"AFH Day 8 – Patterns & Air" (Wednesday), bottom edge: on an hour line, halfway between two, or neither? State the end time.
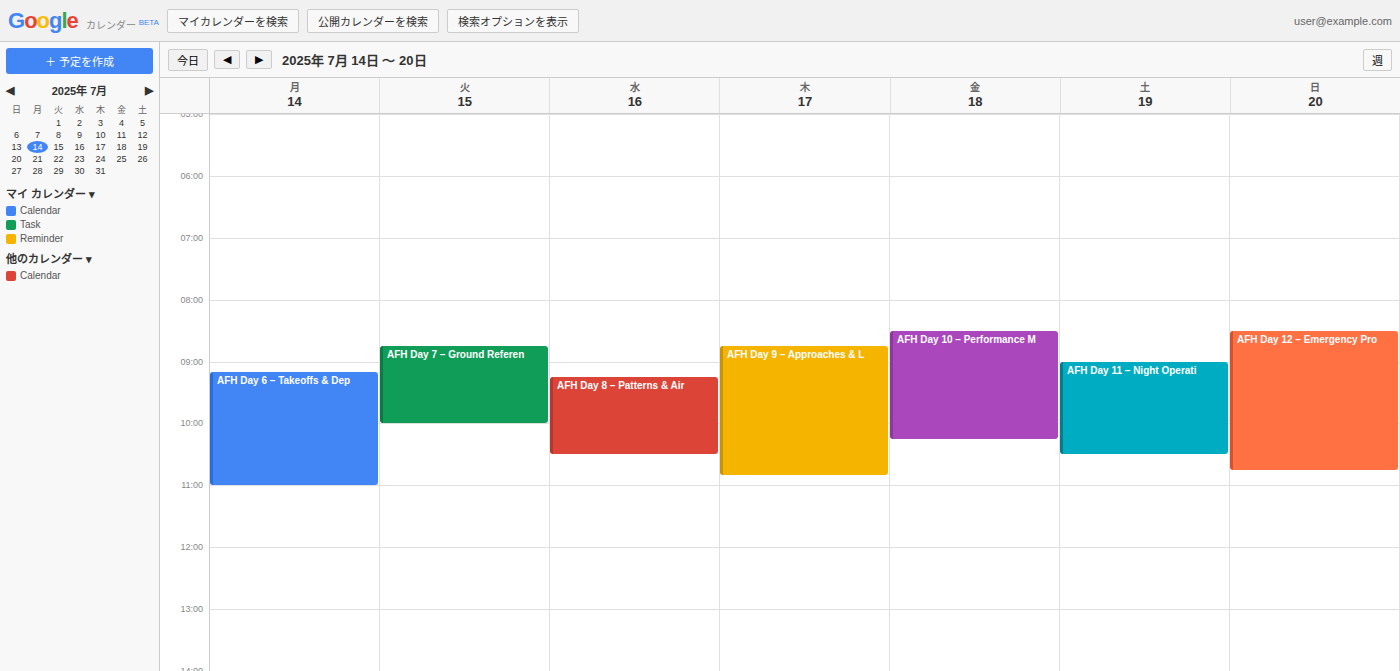
10:30 -- halfway between the 10:00 and 11:00 lines.